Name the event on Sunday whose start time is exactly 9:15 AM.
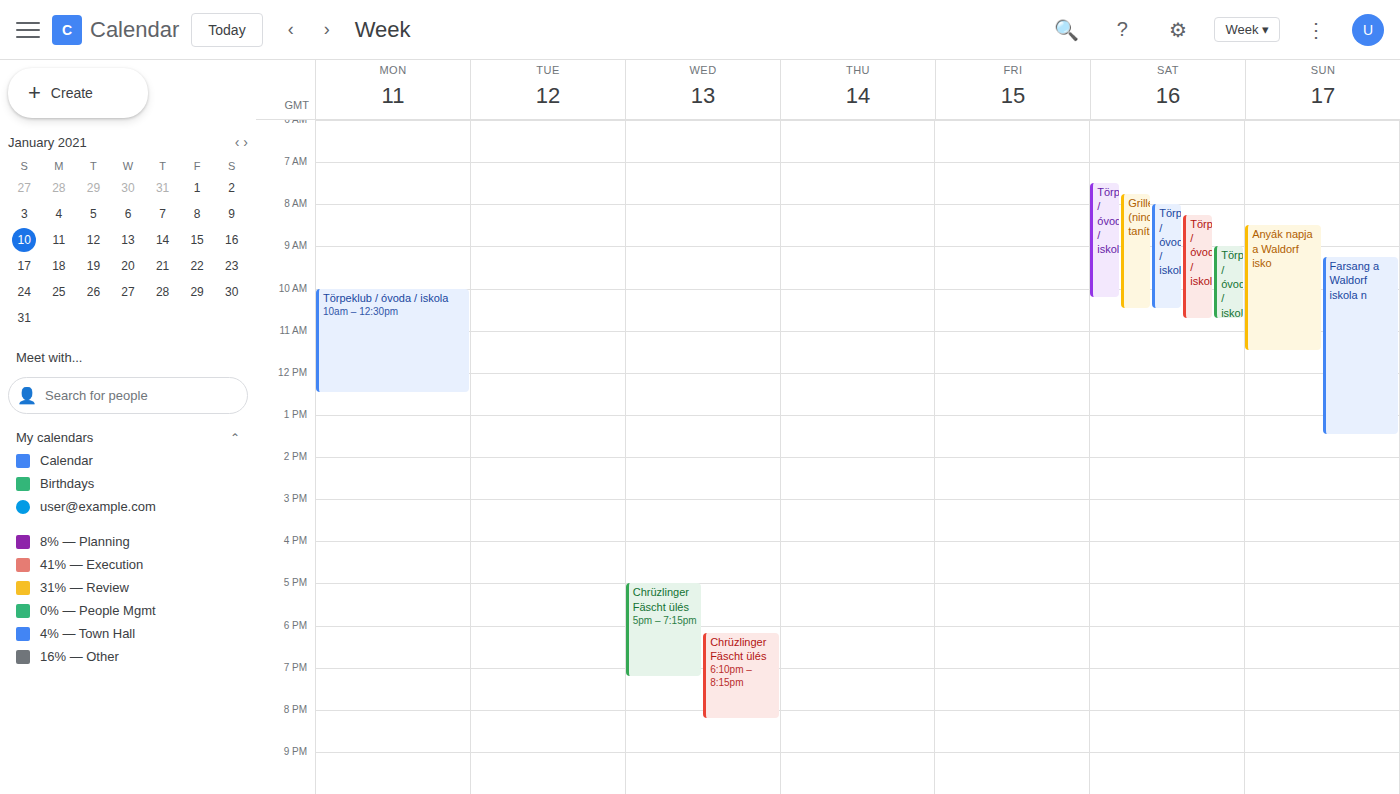
"Farsang a Waldorf iskola n"